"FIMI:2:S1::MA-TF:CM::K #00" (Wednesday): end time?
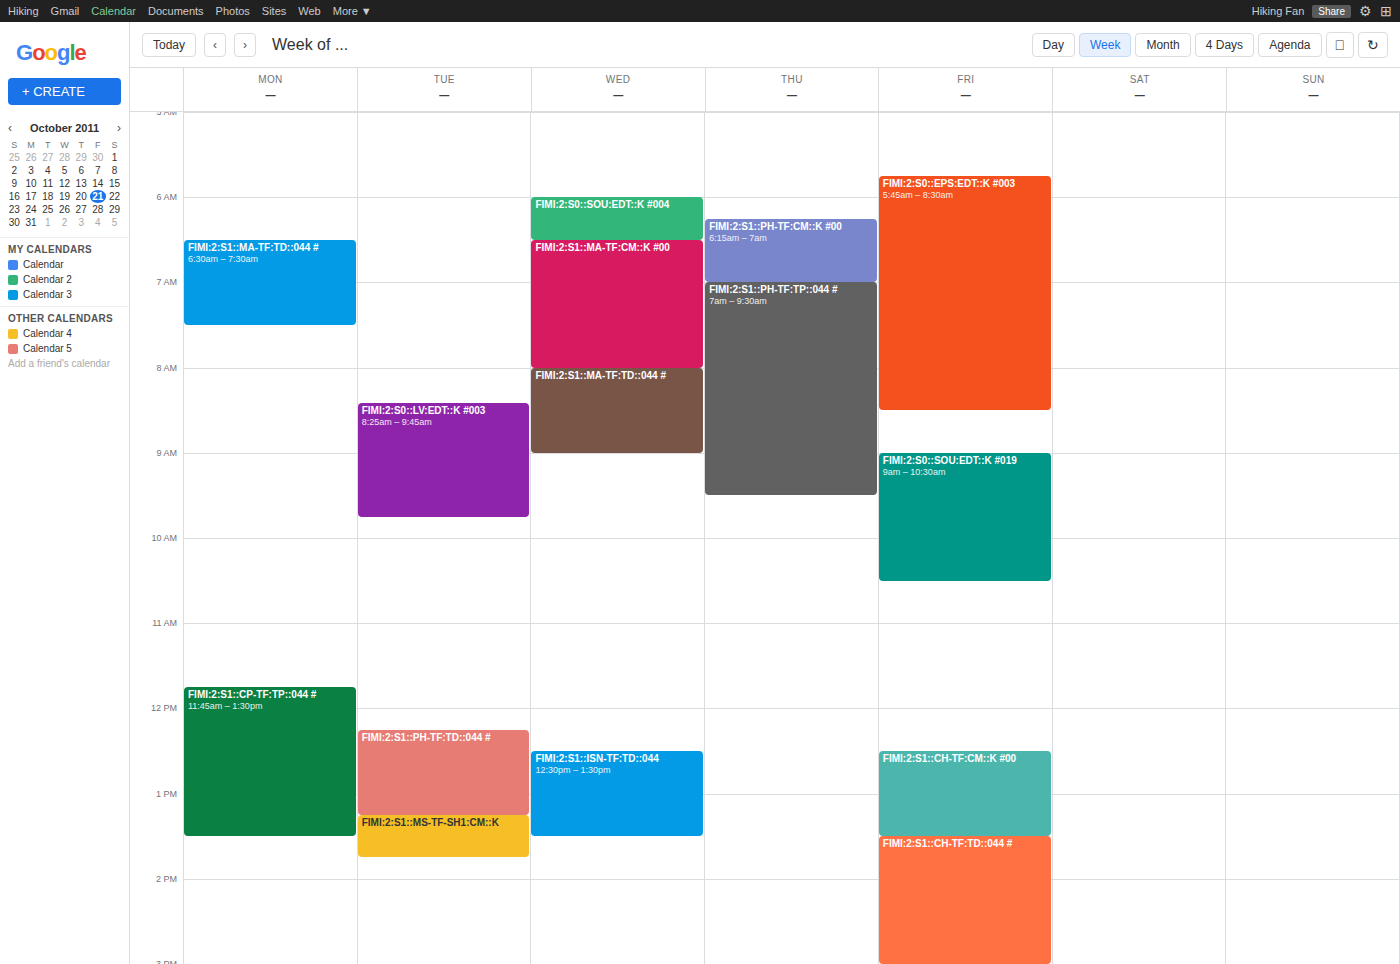
8:00 AM